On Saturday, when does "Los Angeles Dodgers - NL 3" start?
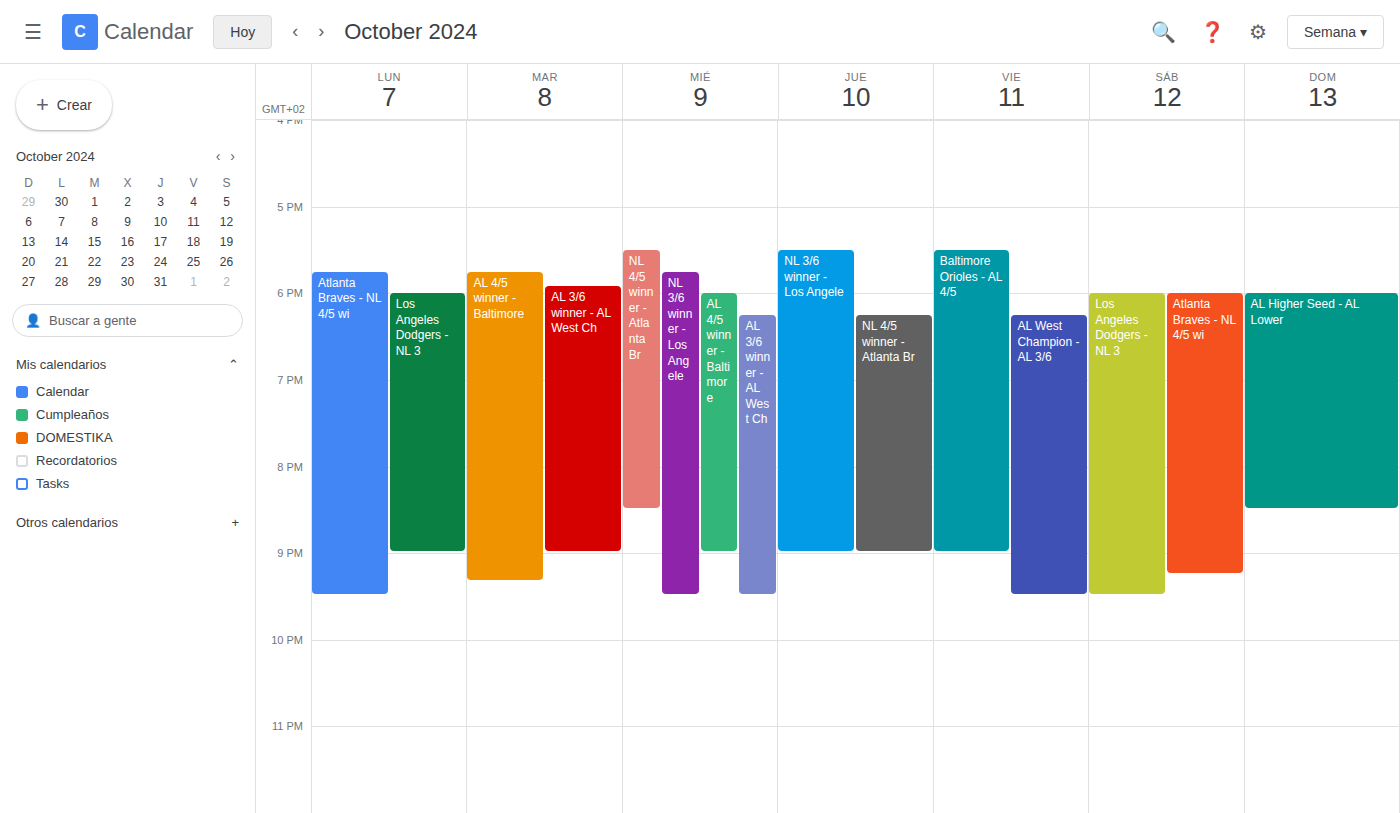
6:00 PM